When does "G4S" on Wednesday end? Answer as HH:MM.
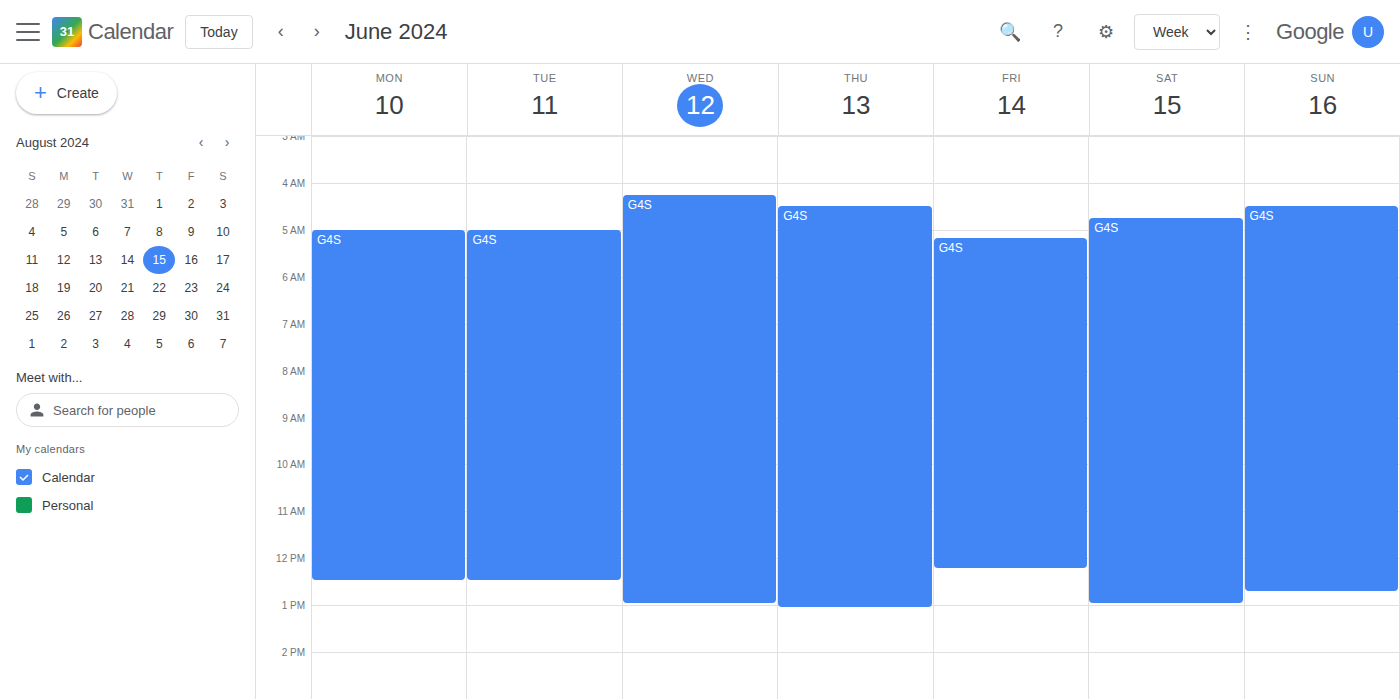
13:00